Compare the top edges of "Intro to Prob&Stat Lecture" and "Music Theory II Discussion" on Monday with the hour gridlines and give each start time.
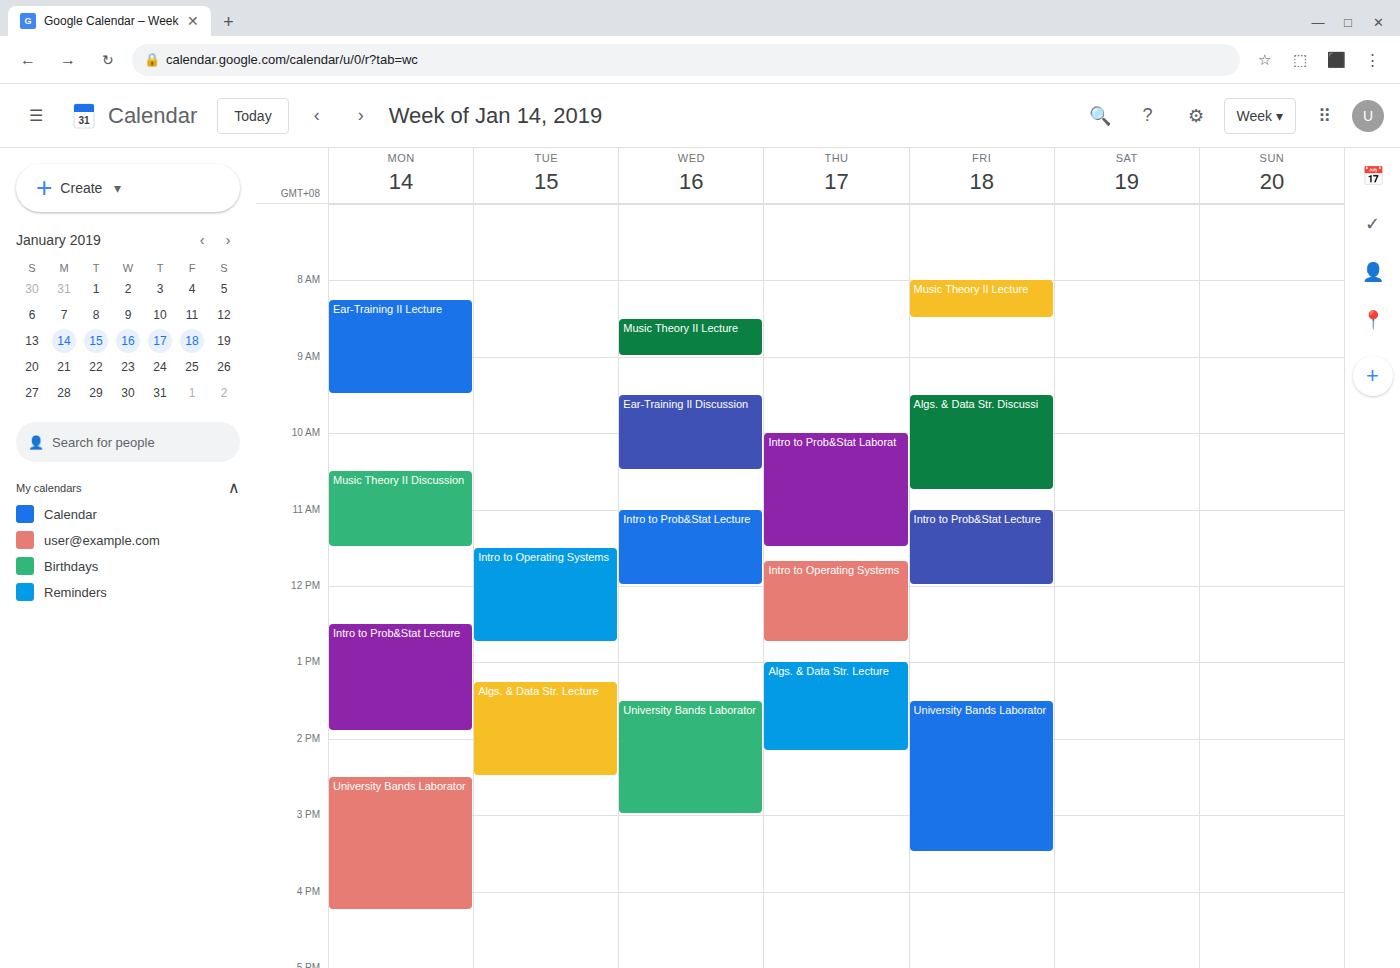
"Intro to Prob&Stat Lecture": 12:30 PM, halfway between the 12 PM and 1 PM lines. "Music Theory II Discussion": 10:30 AM, halfway between the 10 AM and 11 AM lines.